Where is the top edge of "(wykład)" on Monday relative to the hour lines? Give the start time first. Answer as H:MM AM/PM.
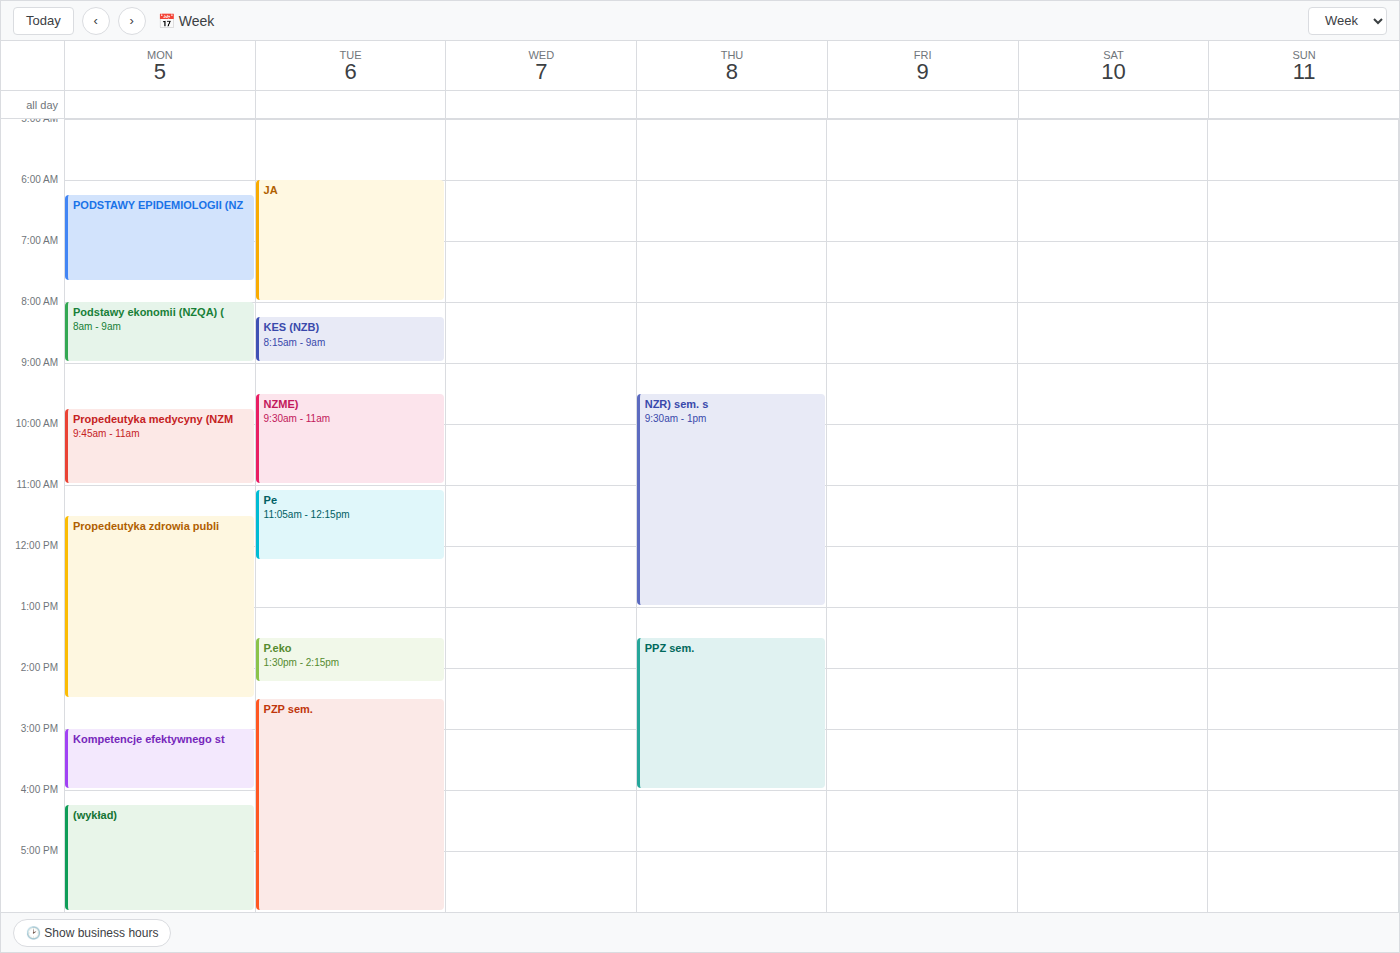
4:15 PM -- neither: a quarter of the way from the 4 PM line to the 5 PM line.